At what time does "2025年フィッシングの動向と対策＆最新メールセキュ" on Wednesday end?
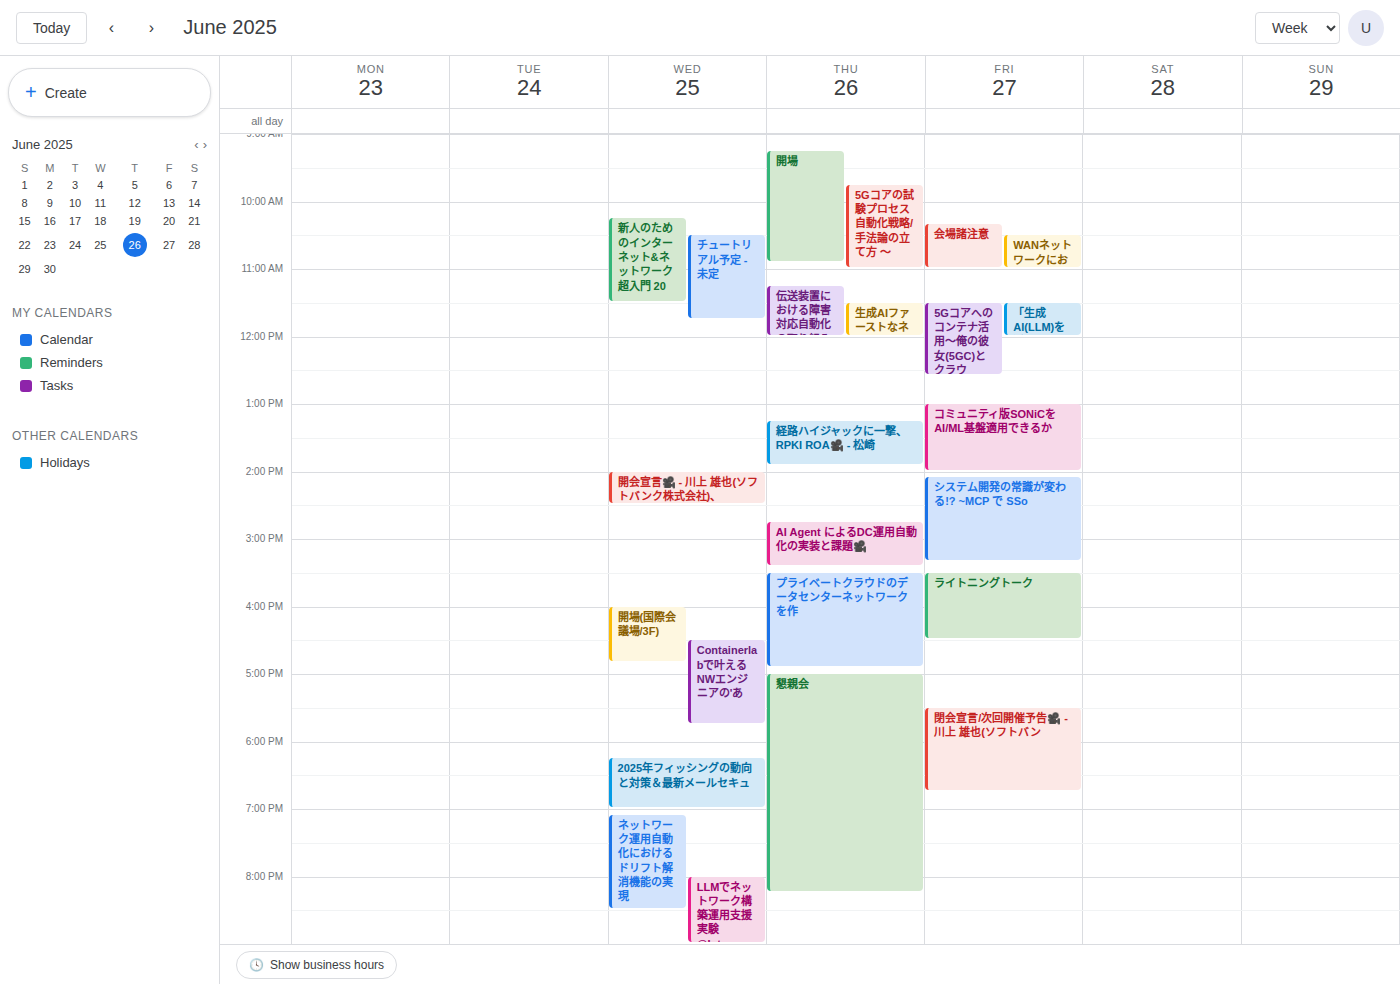
7:00 PM